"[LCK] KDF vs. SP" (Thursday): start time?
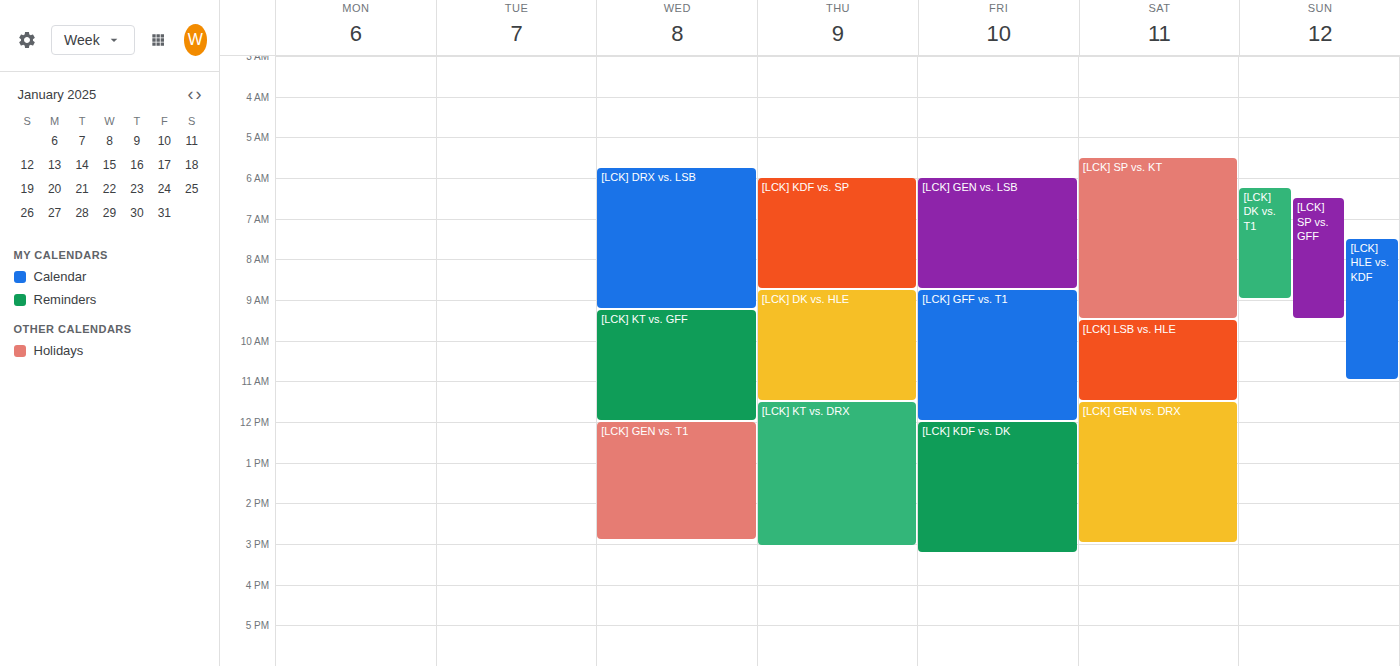
6:00 AM